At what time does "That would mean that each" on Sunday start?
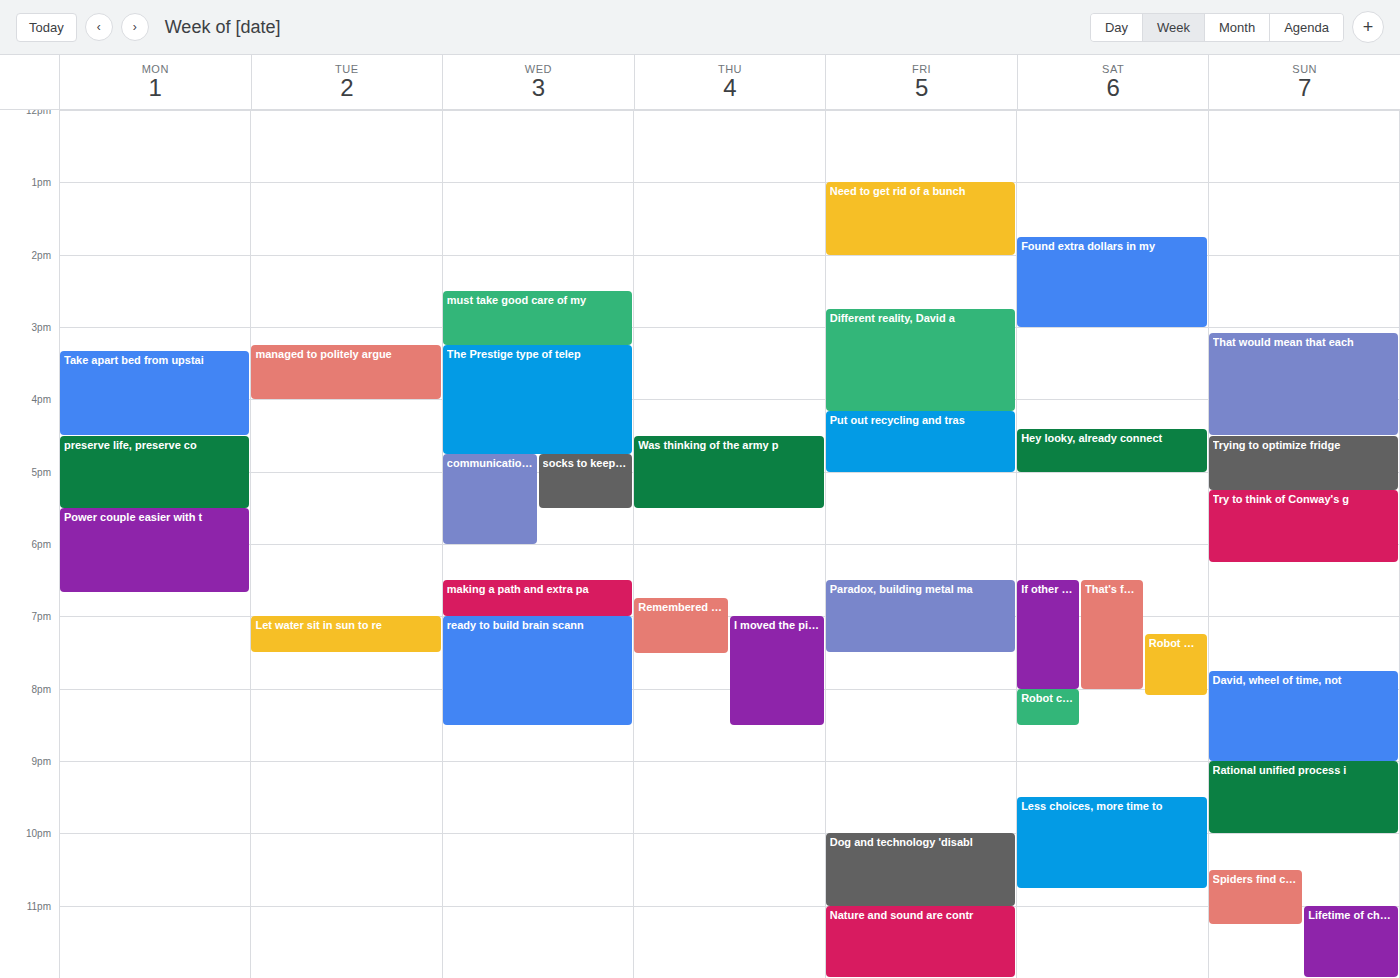
3:05 PM